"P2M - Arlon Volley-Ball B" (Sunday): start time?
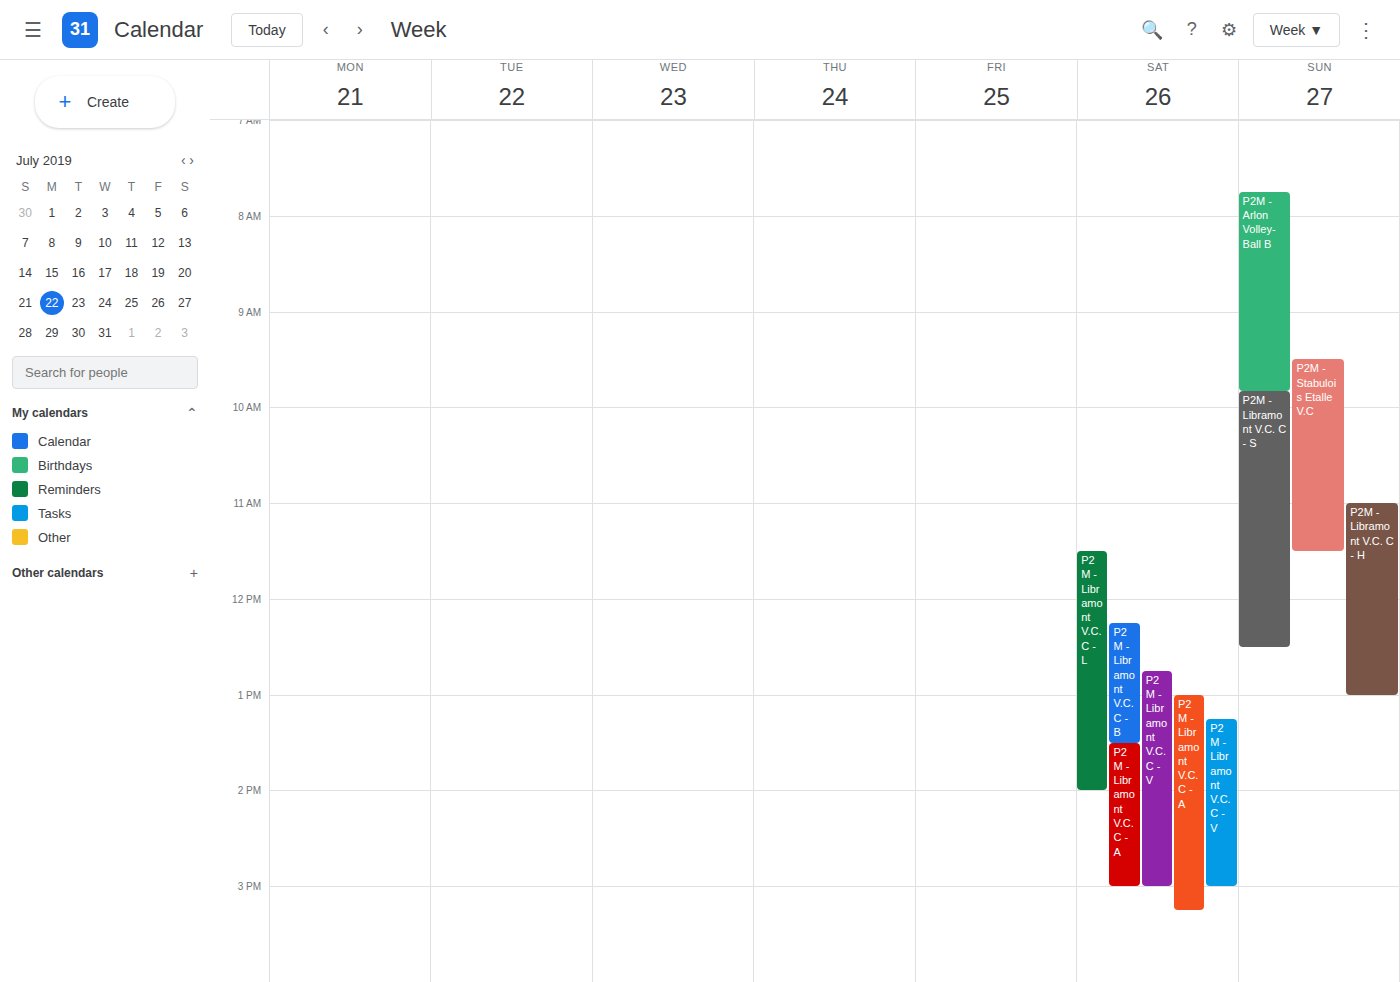
7:45 AM